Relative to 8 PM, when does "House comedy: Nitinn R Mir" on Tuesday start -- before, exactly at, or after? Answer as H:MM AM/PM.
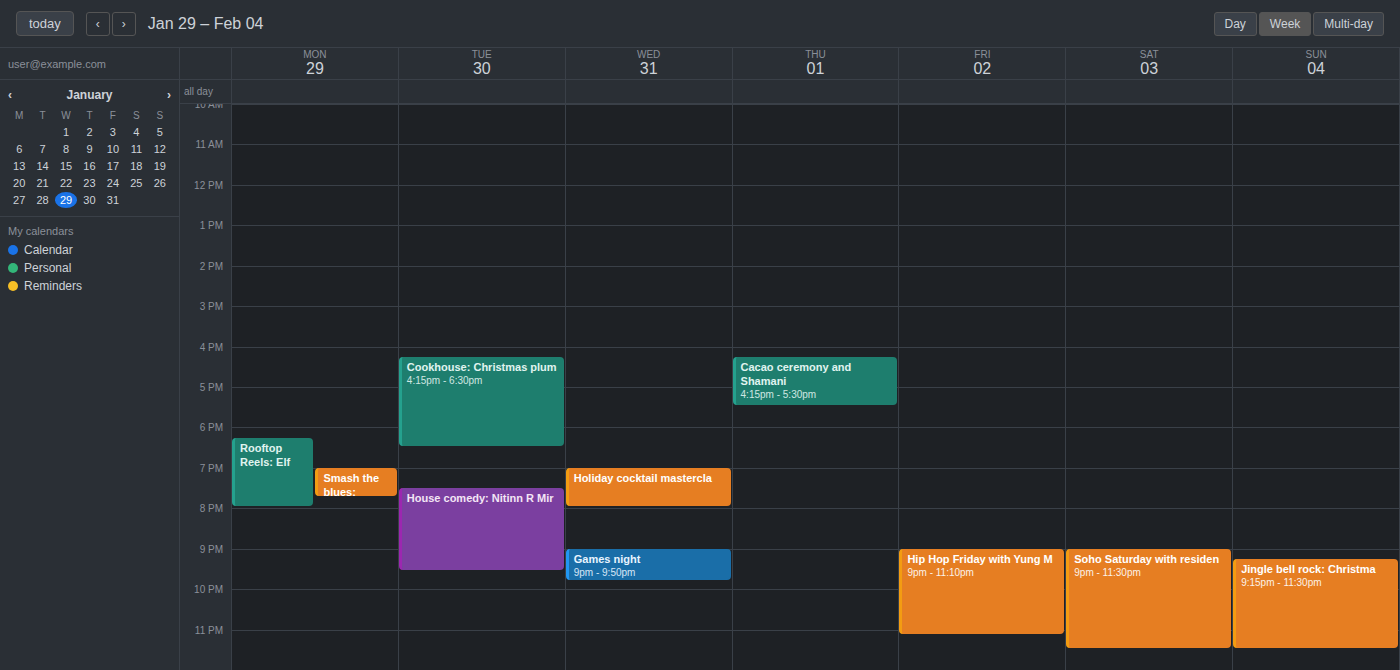
7:30 PM -- before 8 PM, 30 minutes above the 8 PM line.